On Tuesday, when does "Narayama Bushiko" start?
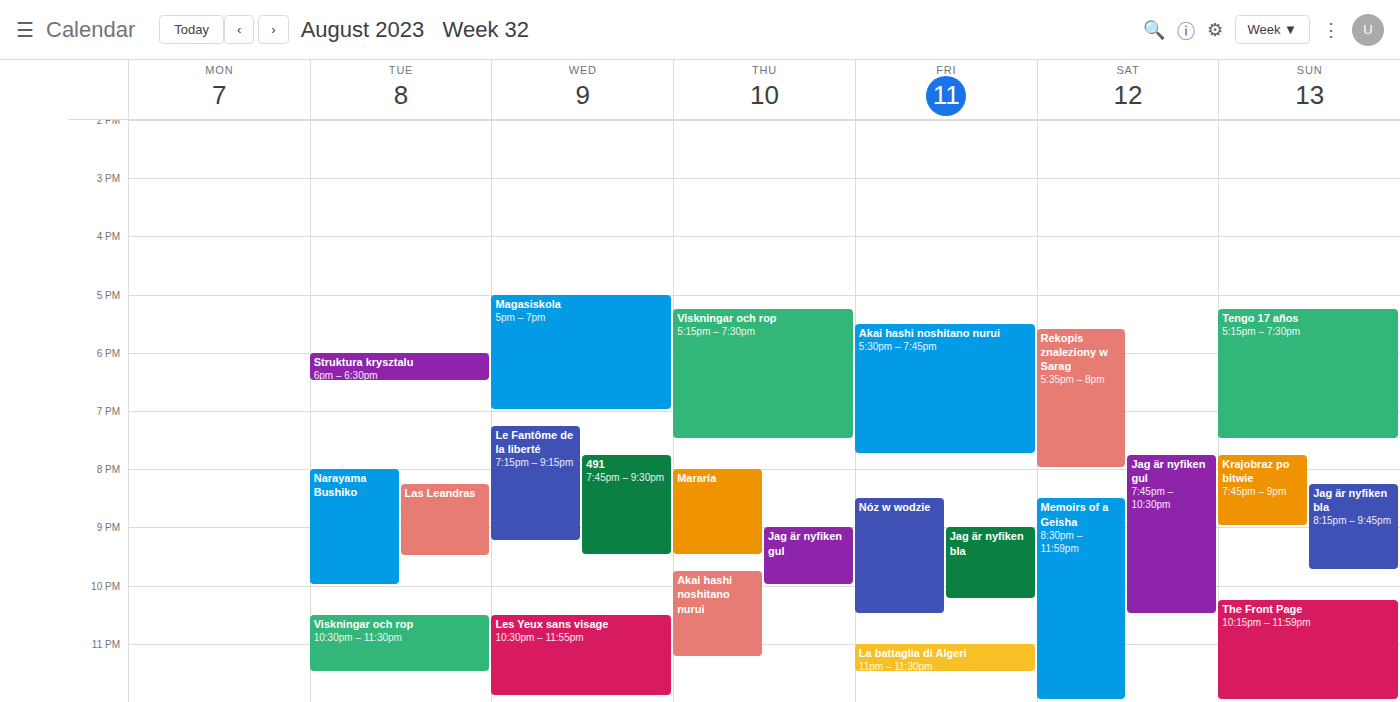
20:00